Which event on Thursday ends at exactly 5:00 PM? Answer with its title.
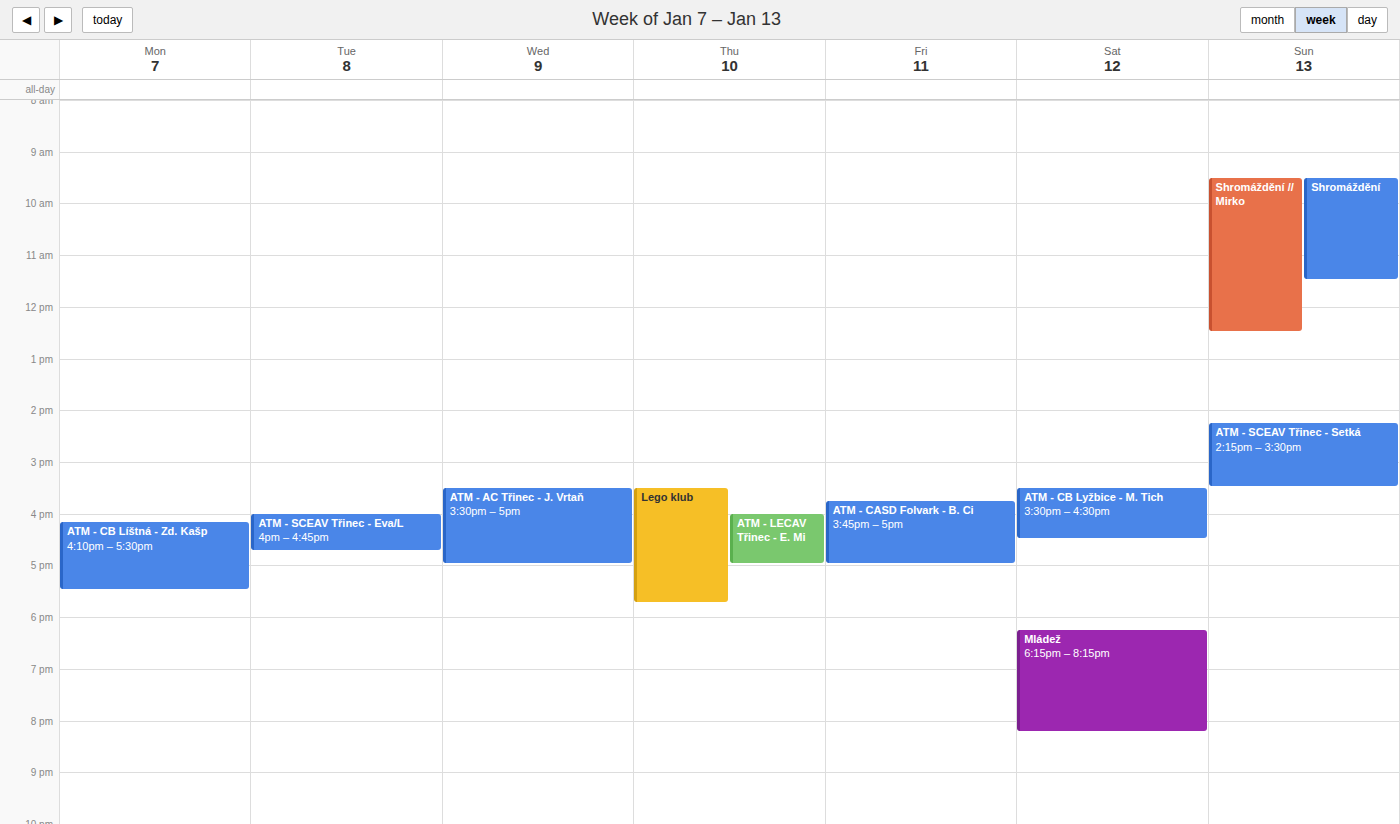
"ATM - LECAV Třinec - E. Mi"